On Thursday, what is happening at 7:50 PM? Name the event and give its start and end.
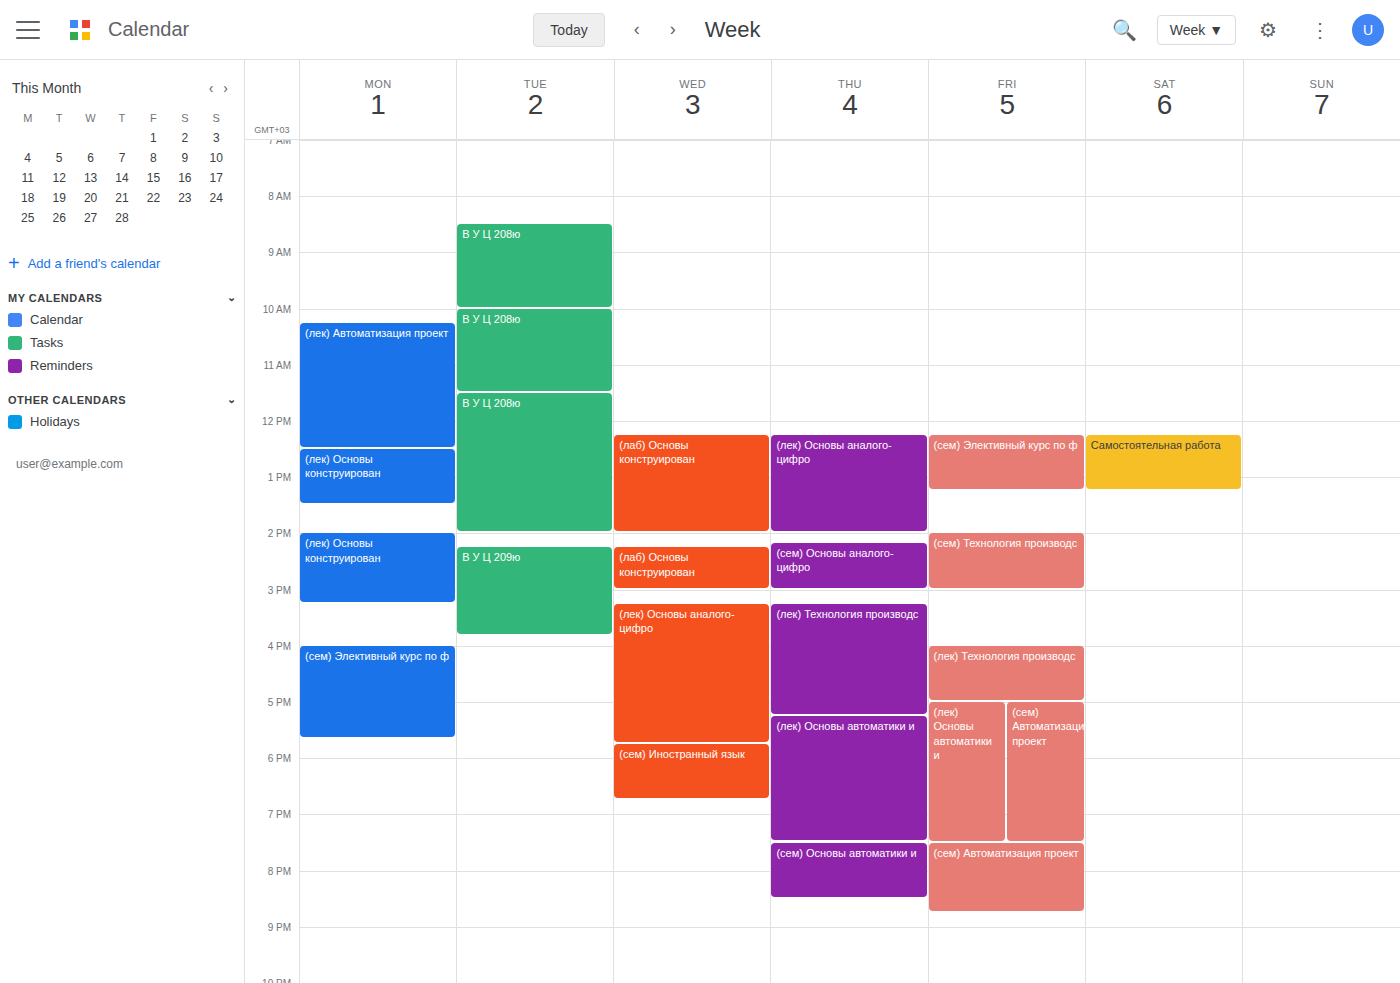
"(сем) Основы автоматики и", 7:30 PM to 8:30 PM